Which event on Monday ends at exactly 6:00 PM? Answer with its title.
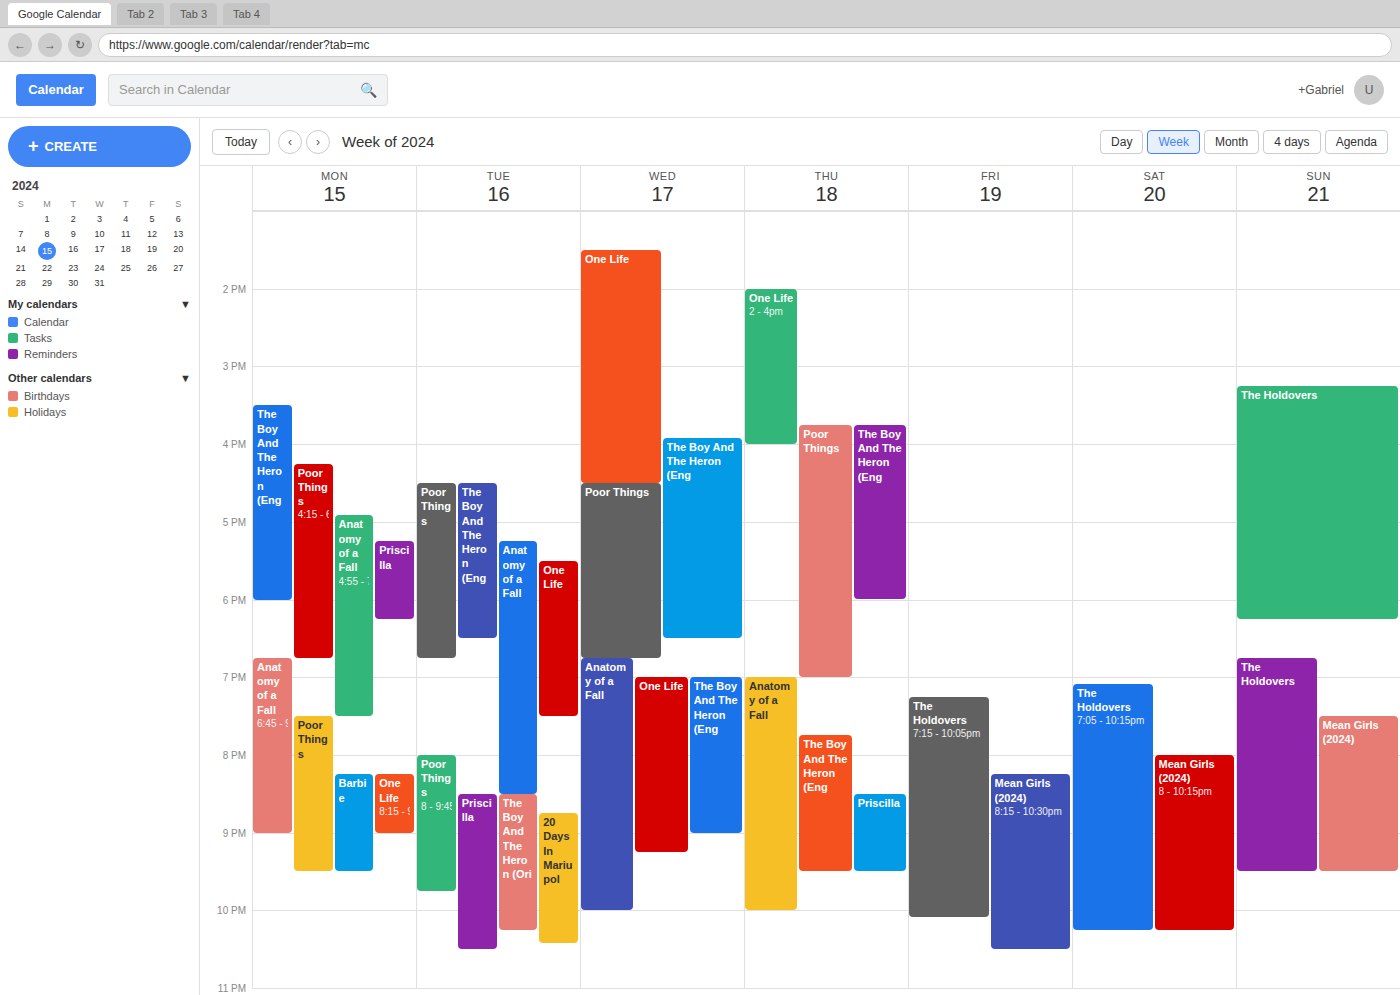
"The Boy And The Heron (Eng"